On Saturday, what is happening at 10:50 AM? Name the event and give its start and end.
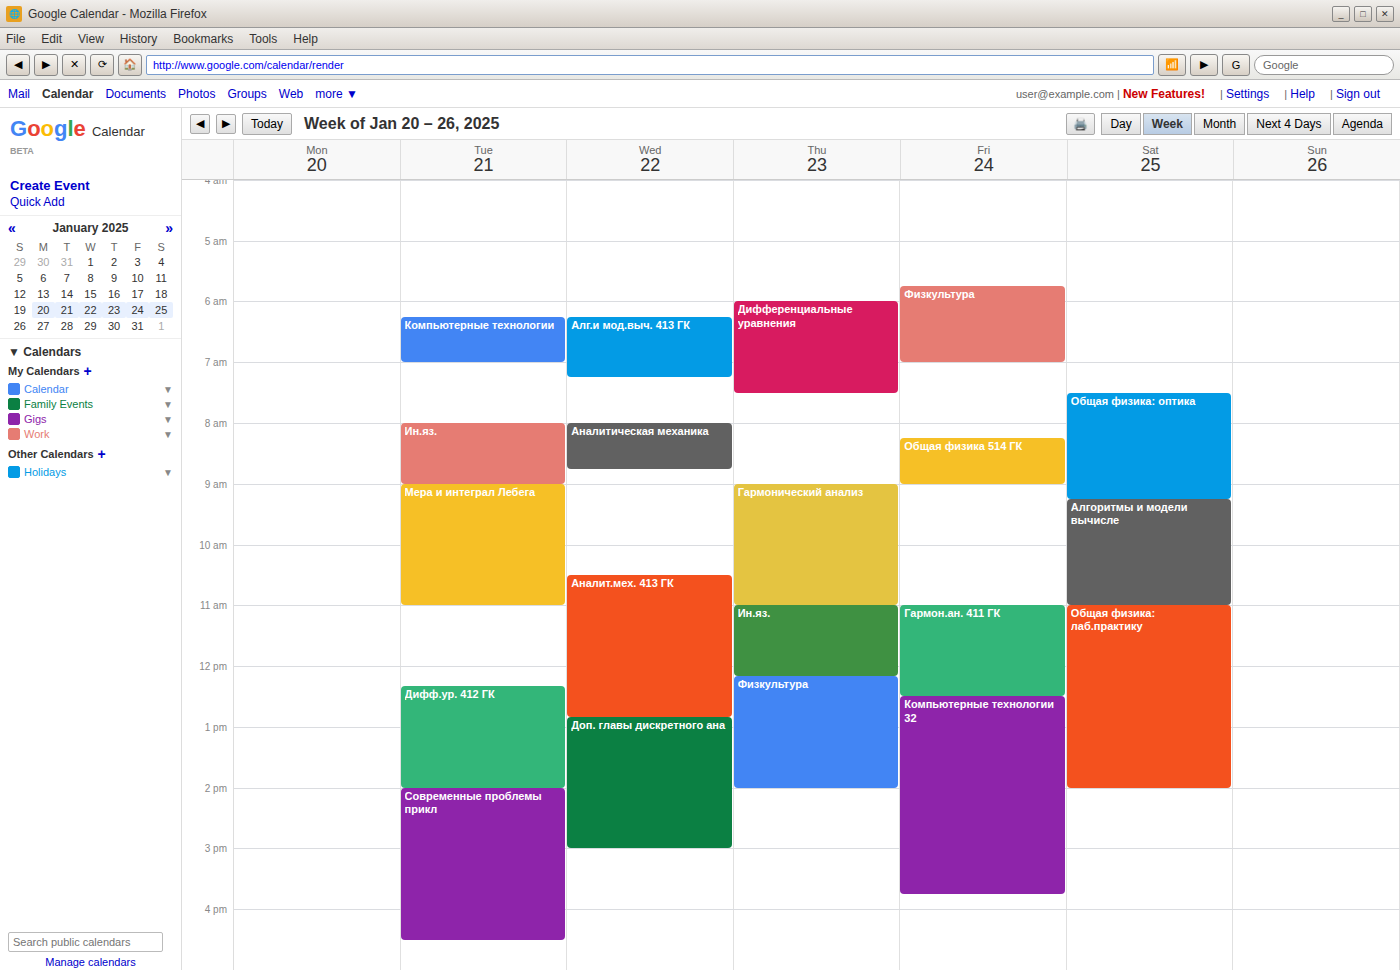
"Алгоритмы и модели вычисле", 9:15 AM to 11:00 AM